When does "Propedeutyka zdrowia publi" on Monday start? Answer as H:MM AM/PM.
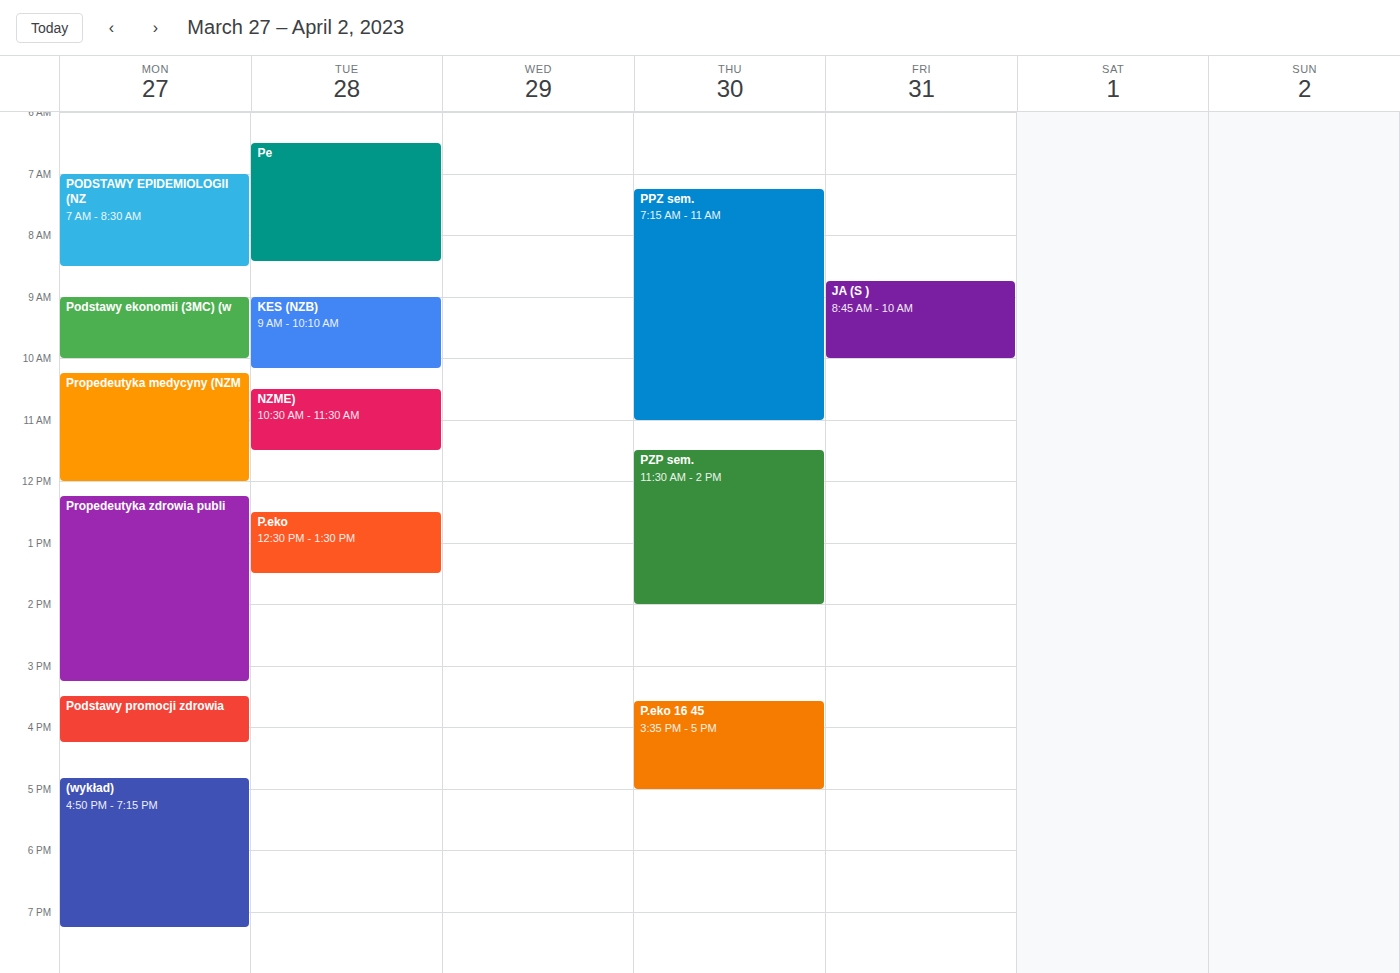
12:15 PM